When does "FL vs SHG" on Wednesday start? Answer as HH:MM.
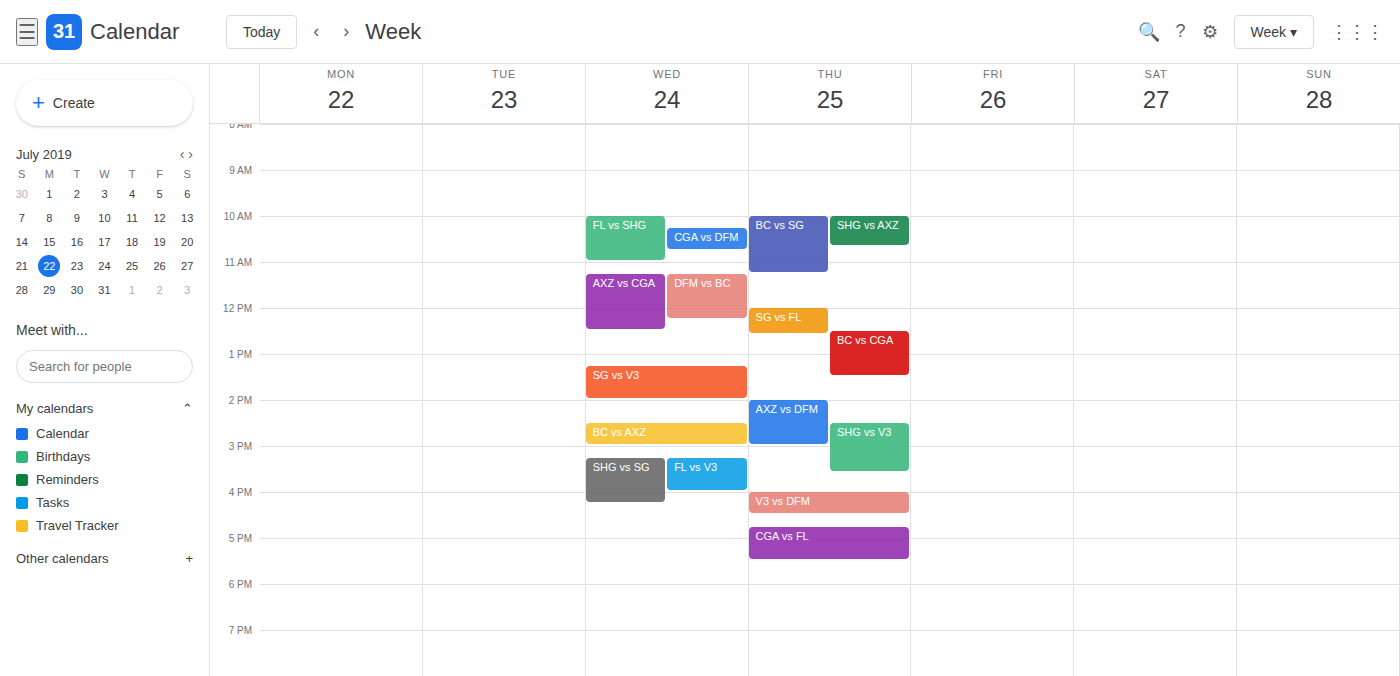
10:00